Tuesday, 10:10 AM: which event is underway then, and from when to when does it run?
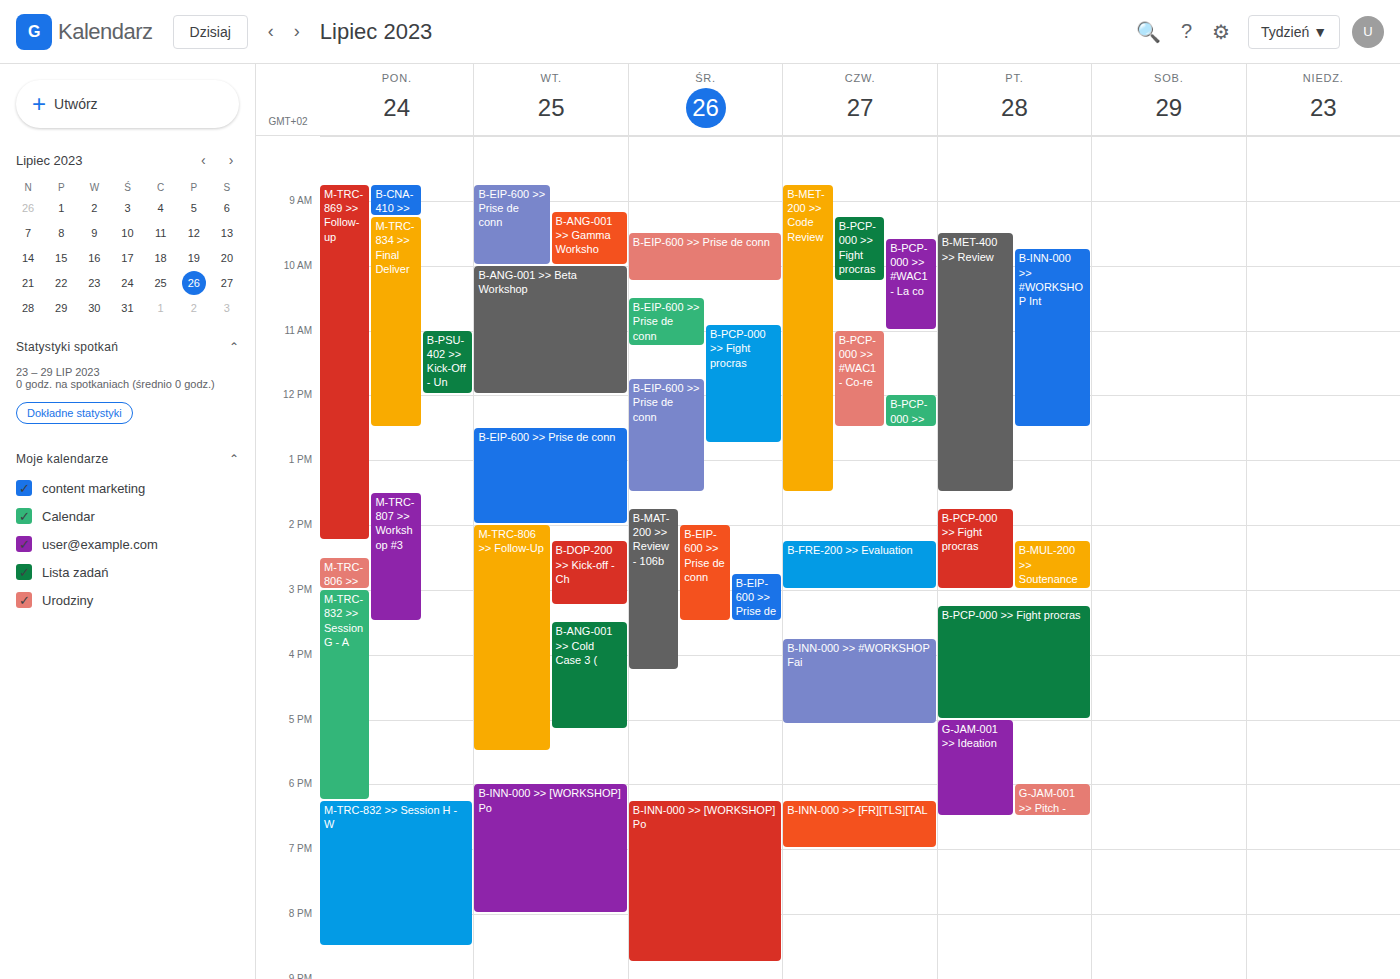
"B-ANG-001 >> Beta Workshop", 10:00 AM to 12:00 PM